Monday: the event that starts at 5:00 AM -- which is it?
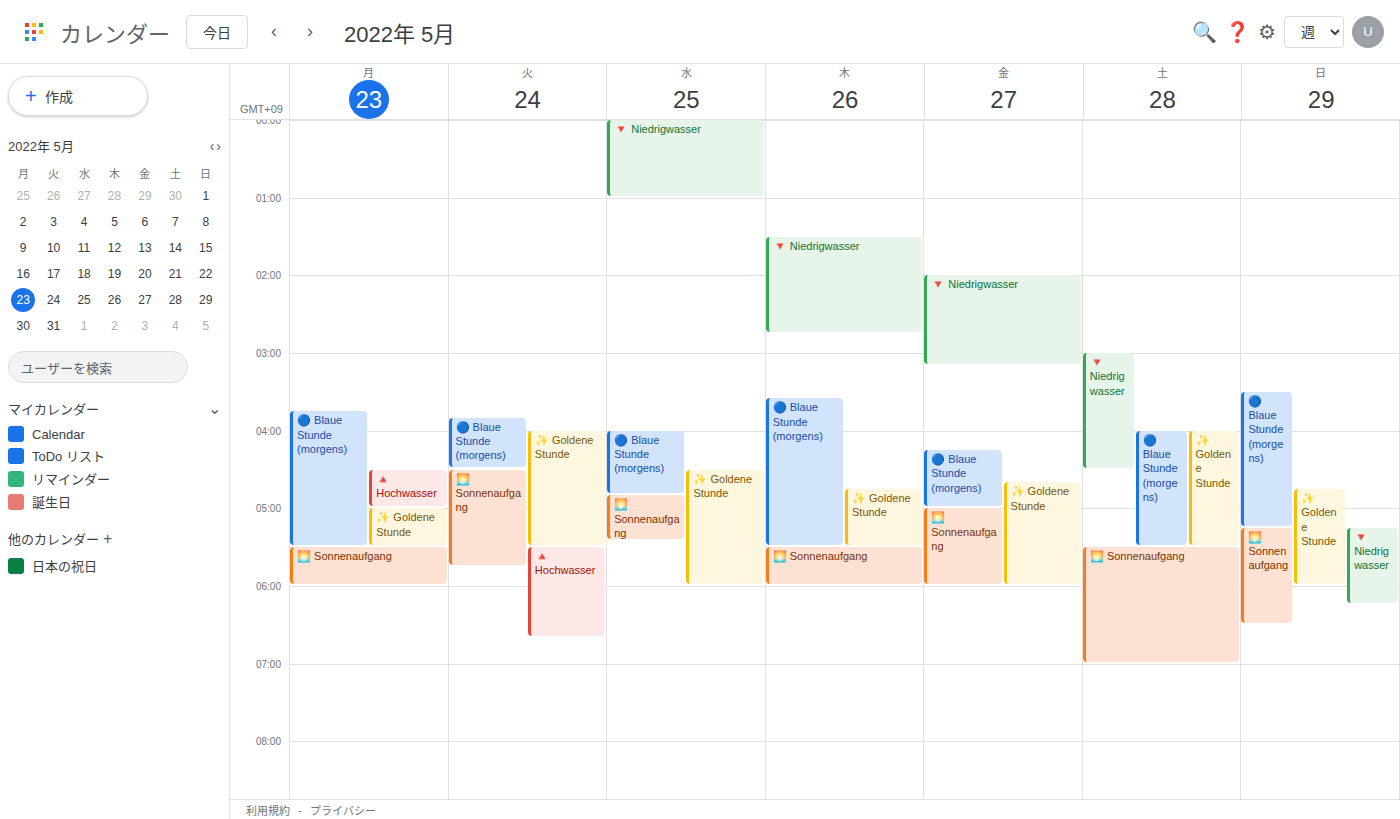
"✨ Goldene Stunde"